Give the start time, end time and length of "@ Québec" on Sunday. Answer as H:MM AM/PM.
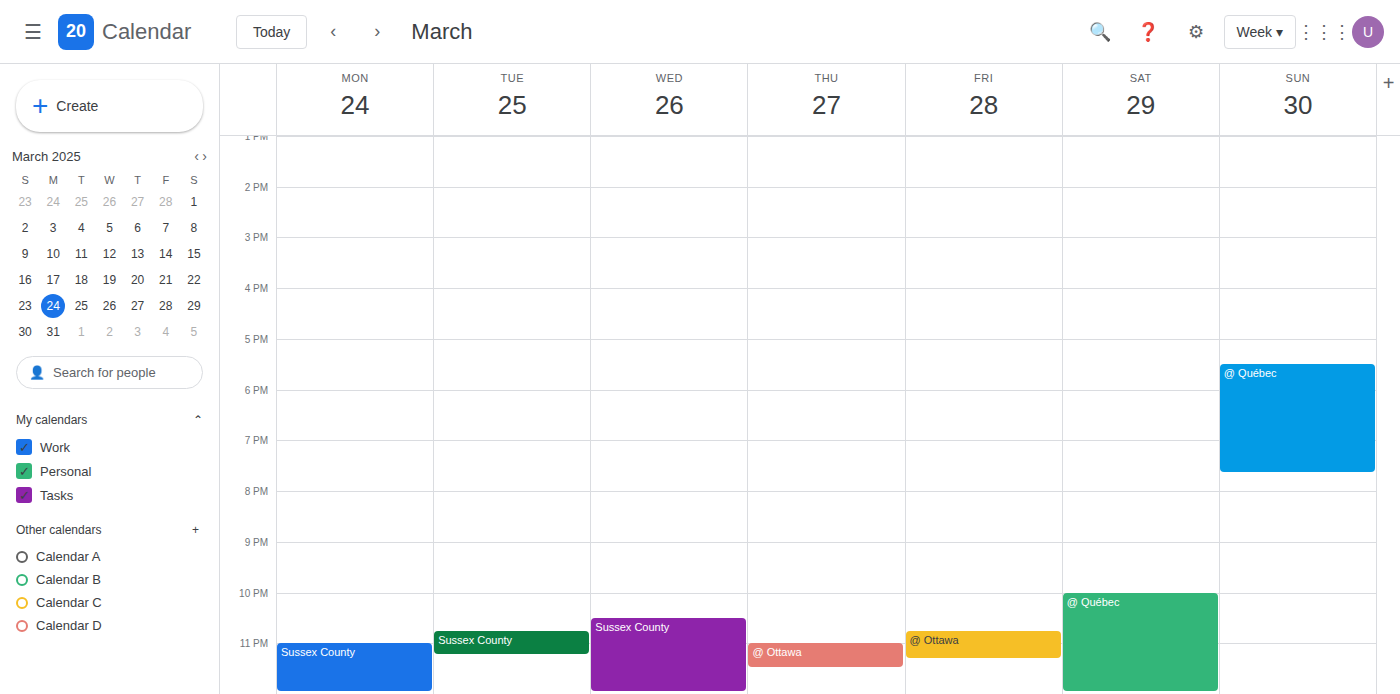
5:30 PM to 7:40 PM, 2 hours 10 minutes